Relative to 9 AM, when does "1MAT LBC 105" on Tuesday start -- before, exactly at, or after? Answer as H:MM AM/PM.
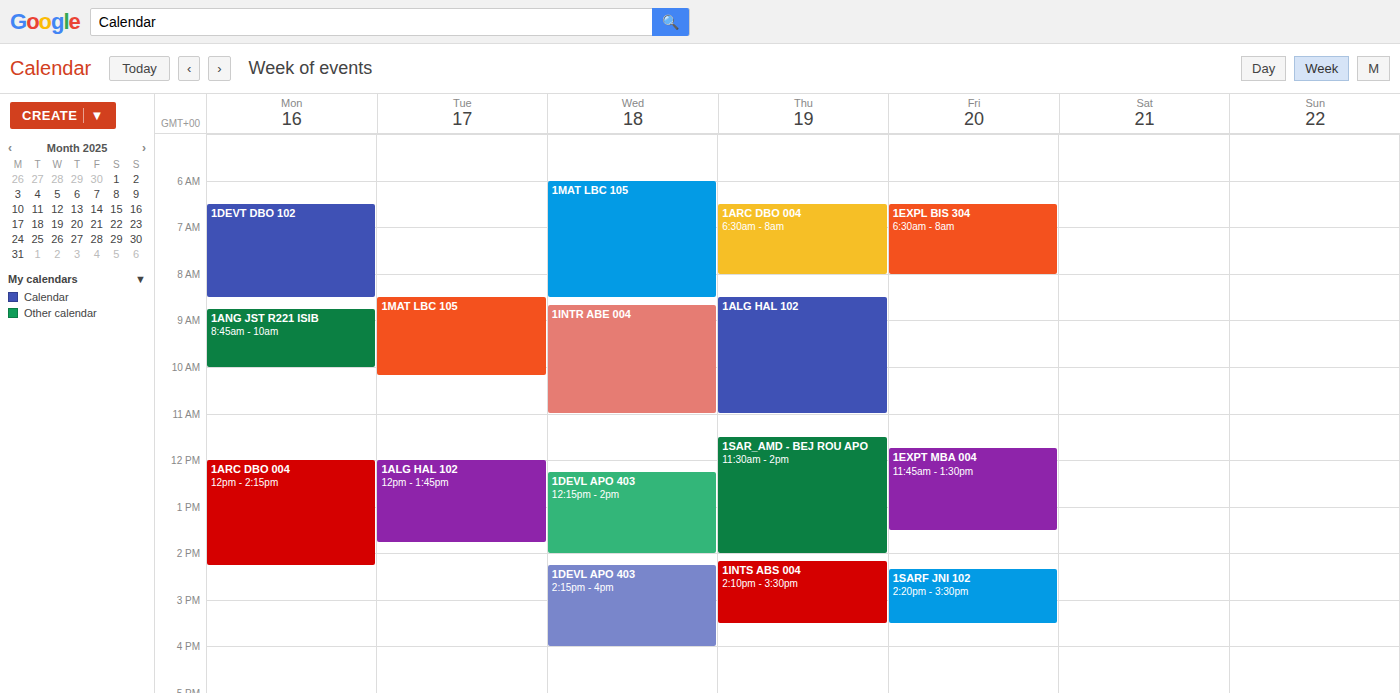
8:30 AM -- before 9 AM, 30 minutes above the 9 AM line.